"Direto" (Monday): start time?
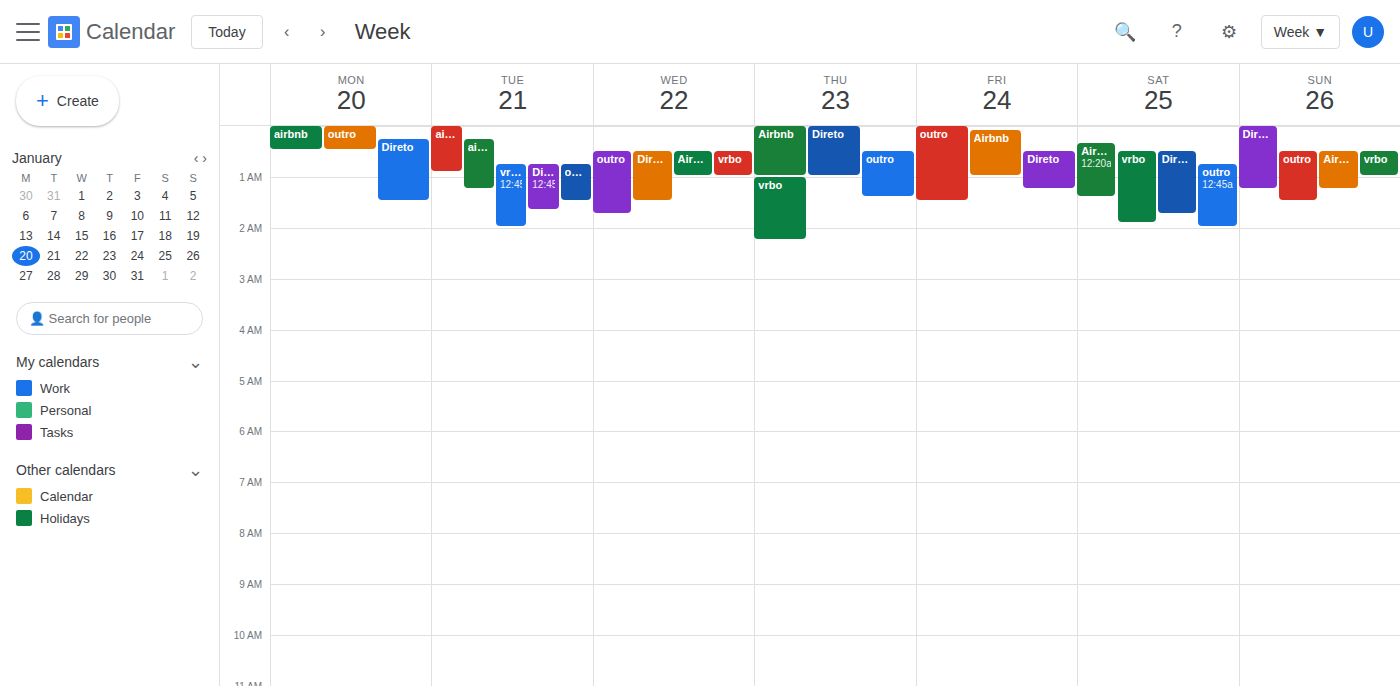
12:15 AM